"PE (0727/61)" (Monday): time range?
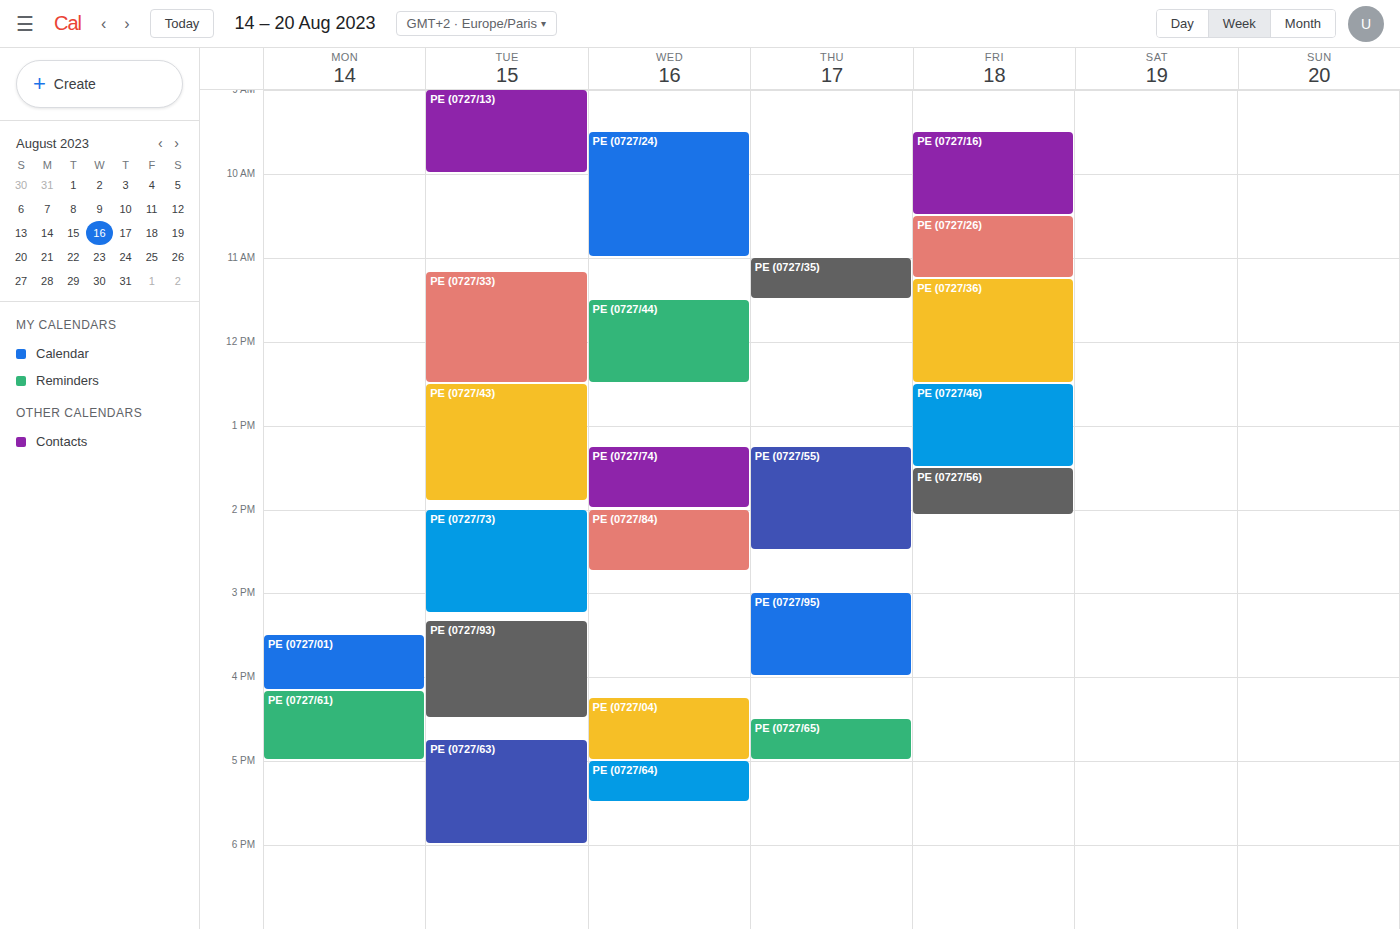
4:10 PM to 5:00 PM